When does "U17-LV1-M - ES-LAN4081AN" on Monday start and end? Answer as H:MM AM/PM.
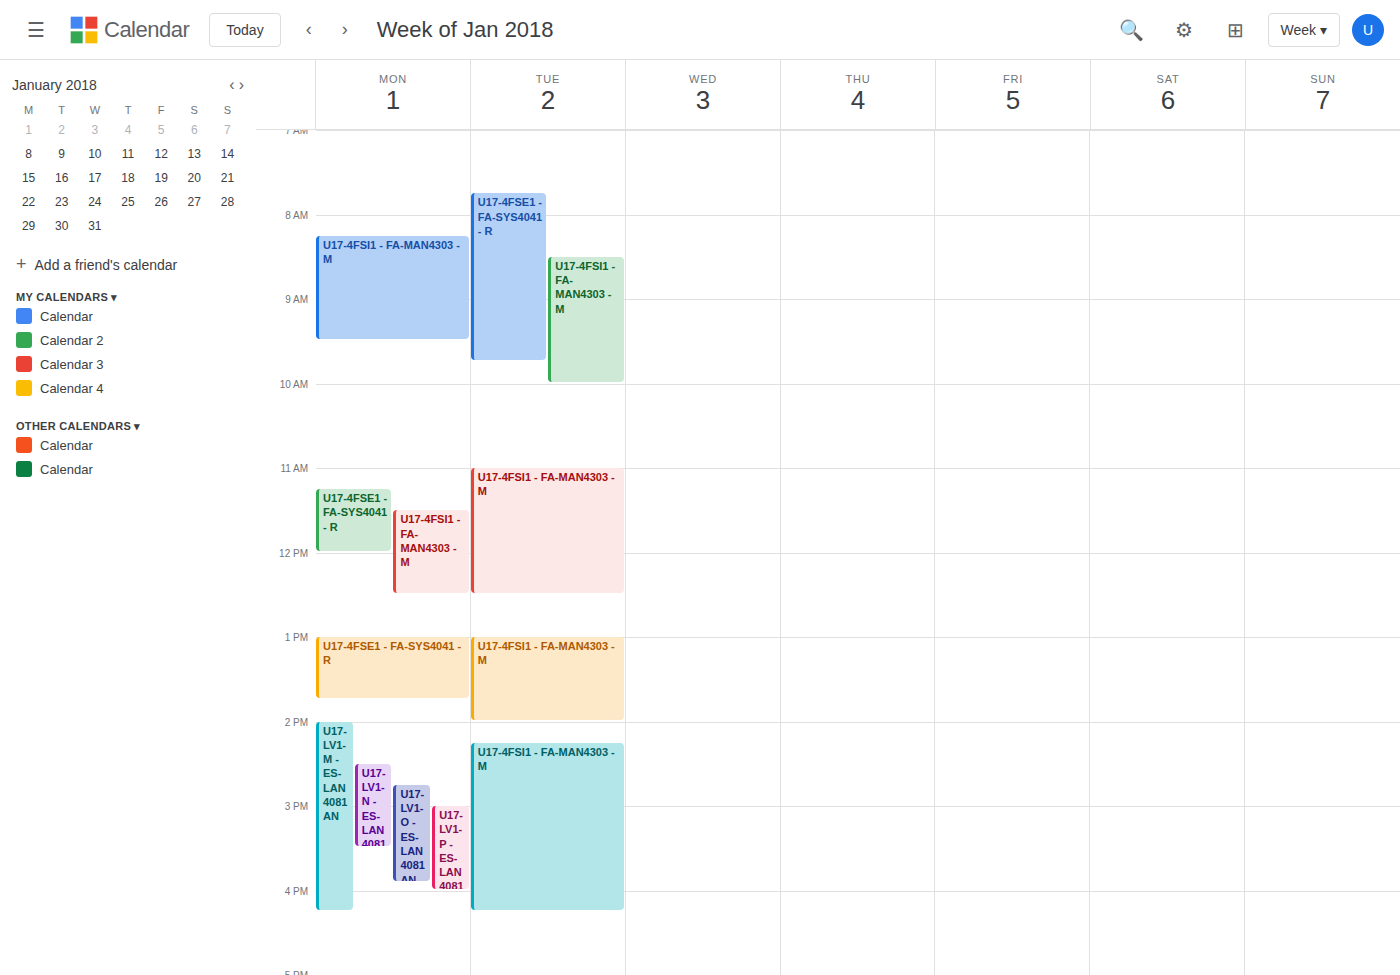
2:00 PM to 4:15 PM